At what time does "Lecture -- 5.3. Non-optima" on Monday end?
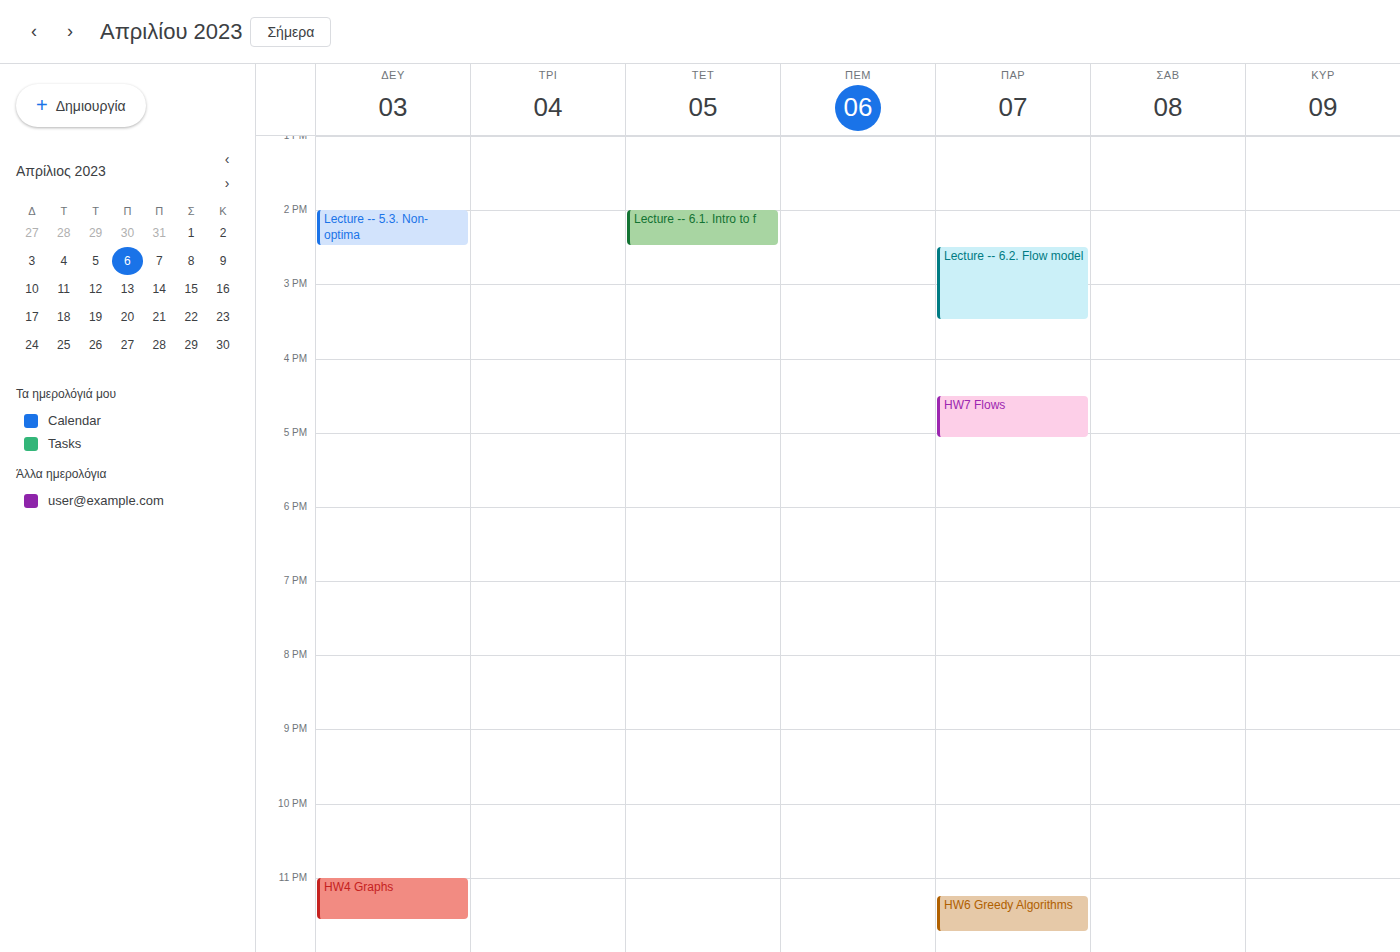
2:30 PM